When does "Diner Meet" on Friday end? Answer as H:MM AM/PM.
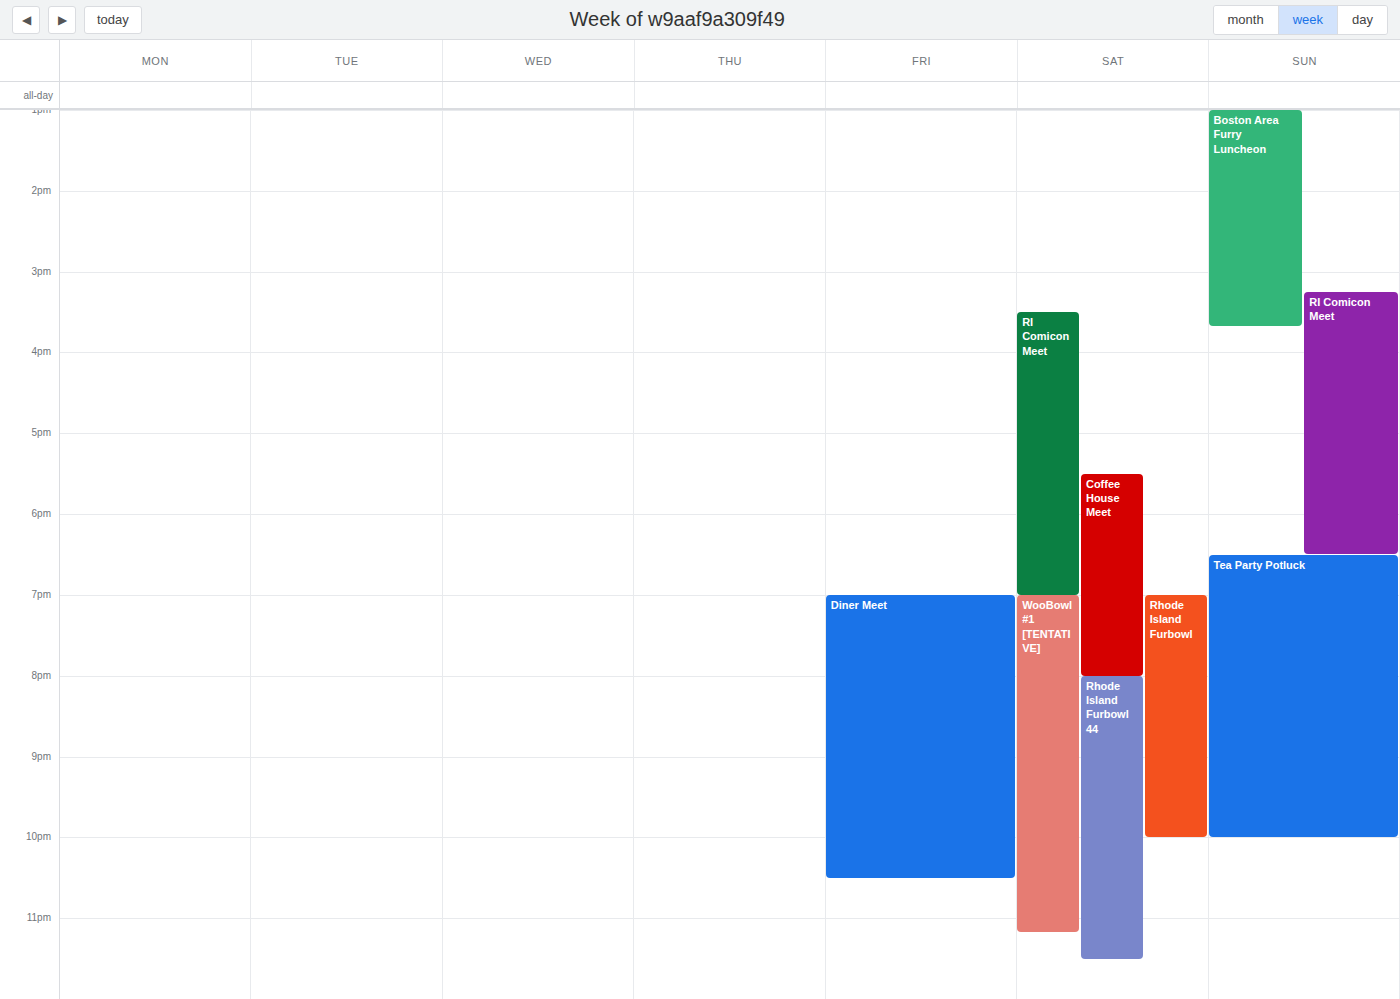
10:30 PM